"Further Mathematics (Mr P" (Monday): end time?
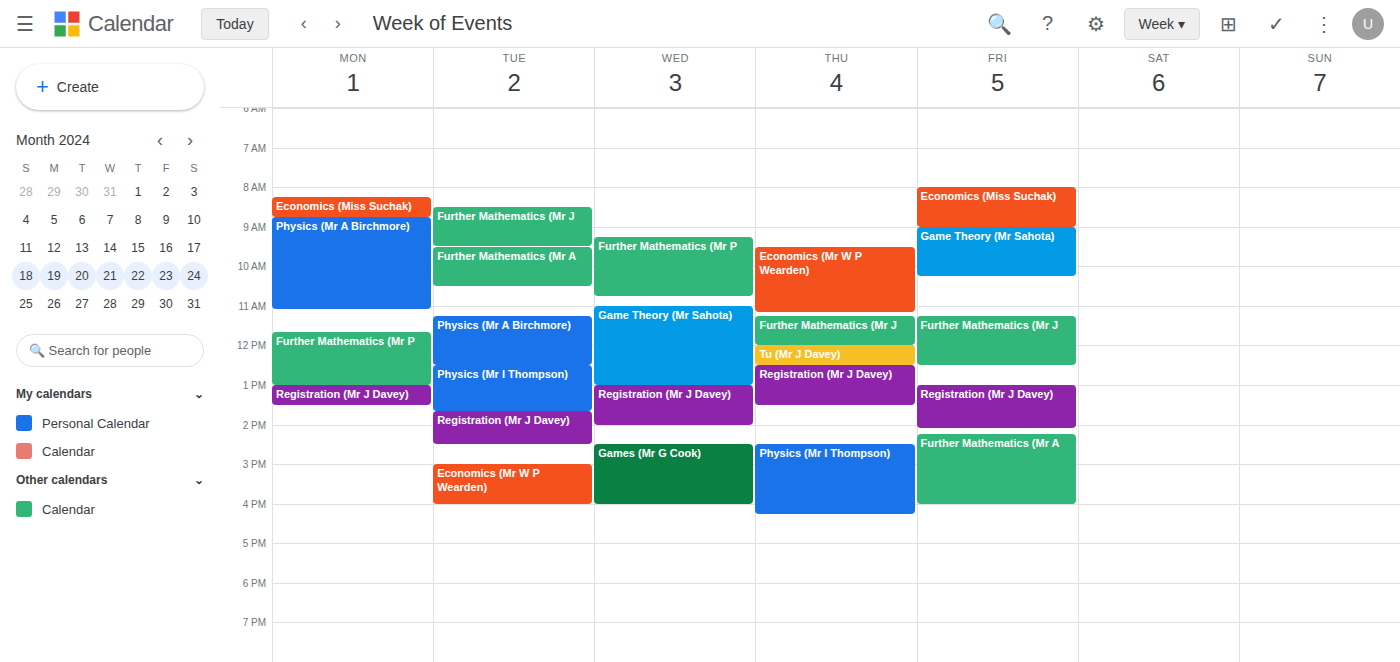
1:00 PM